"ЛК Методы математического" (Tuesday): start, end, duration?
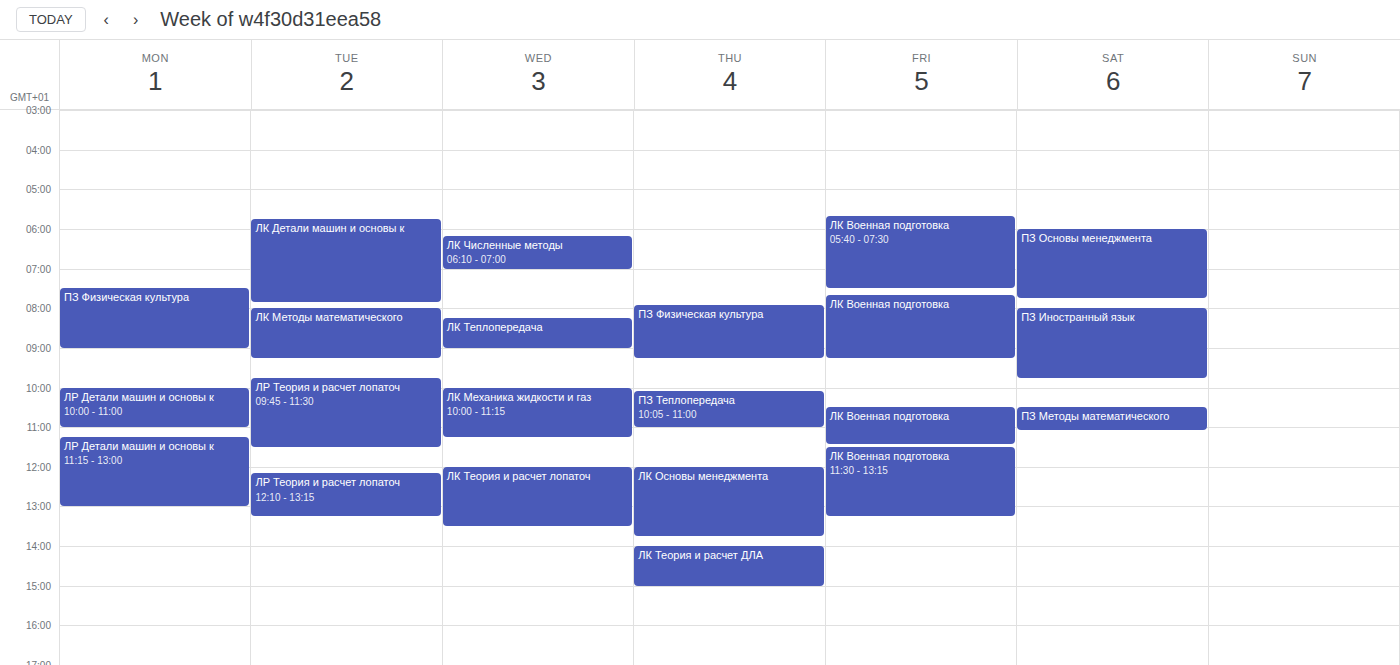
8:00 AM to 9:15 AM, 1 hour 15 minutes